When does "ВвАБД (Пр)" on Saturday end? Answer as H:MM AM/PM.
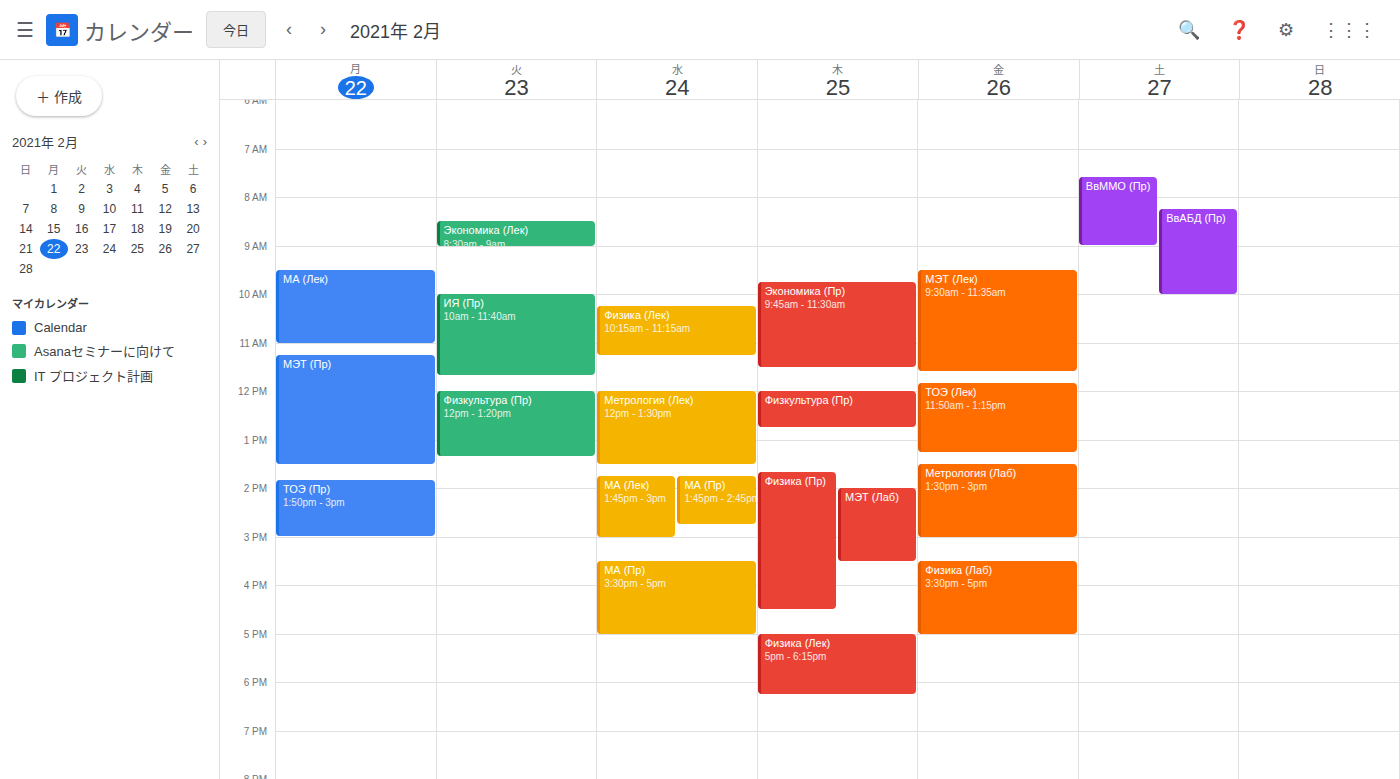
10:00 AM